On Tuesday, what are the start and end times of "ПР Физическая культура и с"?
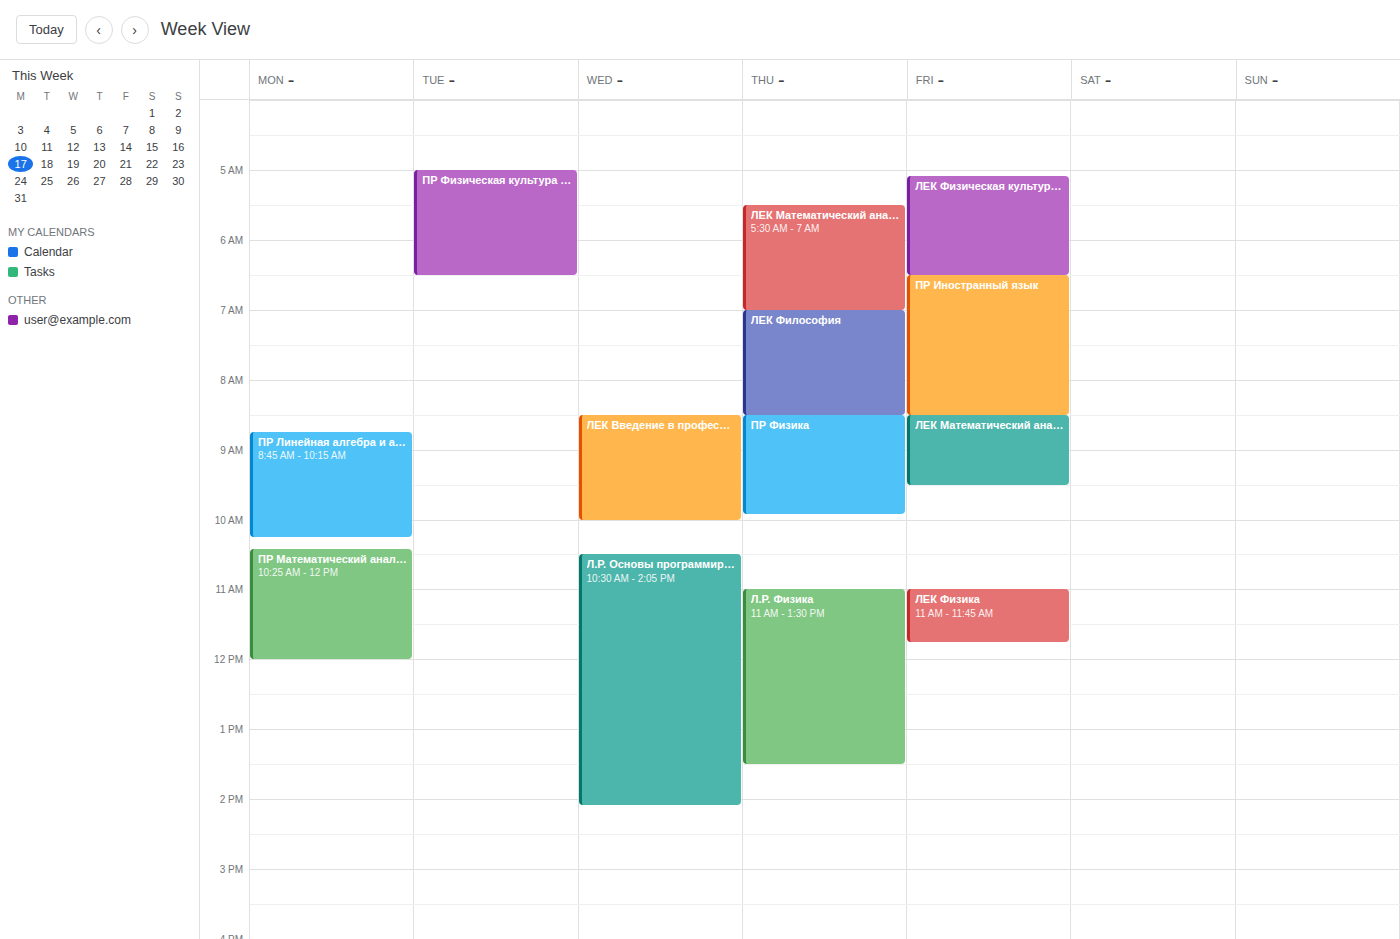
05:00 to 06:30